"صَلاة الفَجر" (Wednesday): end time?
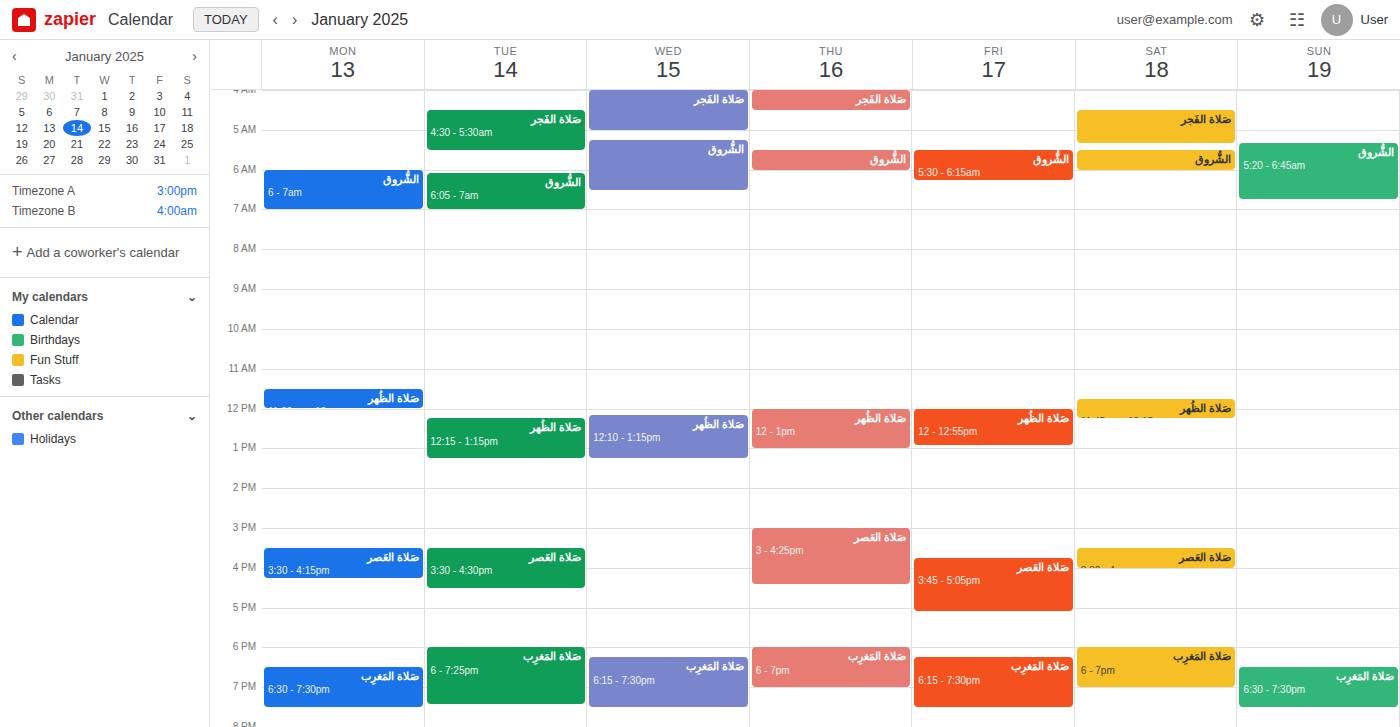
5:00 AM